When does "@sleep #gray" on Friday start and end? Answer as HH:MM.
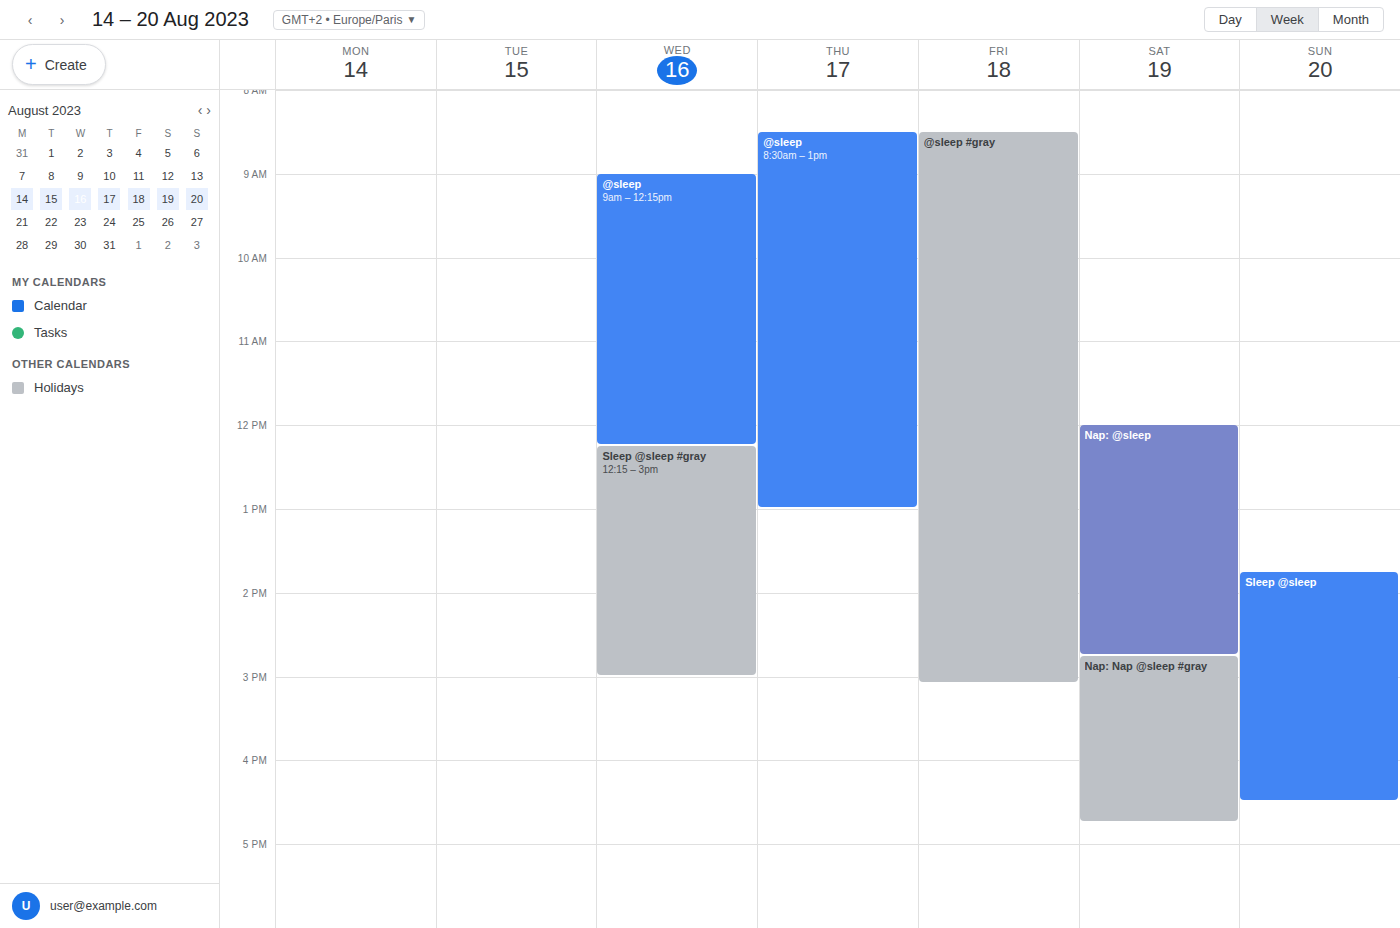
08:30 to 15:05